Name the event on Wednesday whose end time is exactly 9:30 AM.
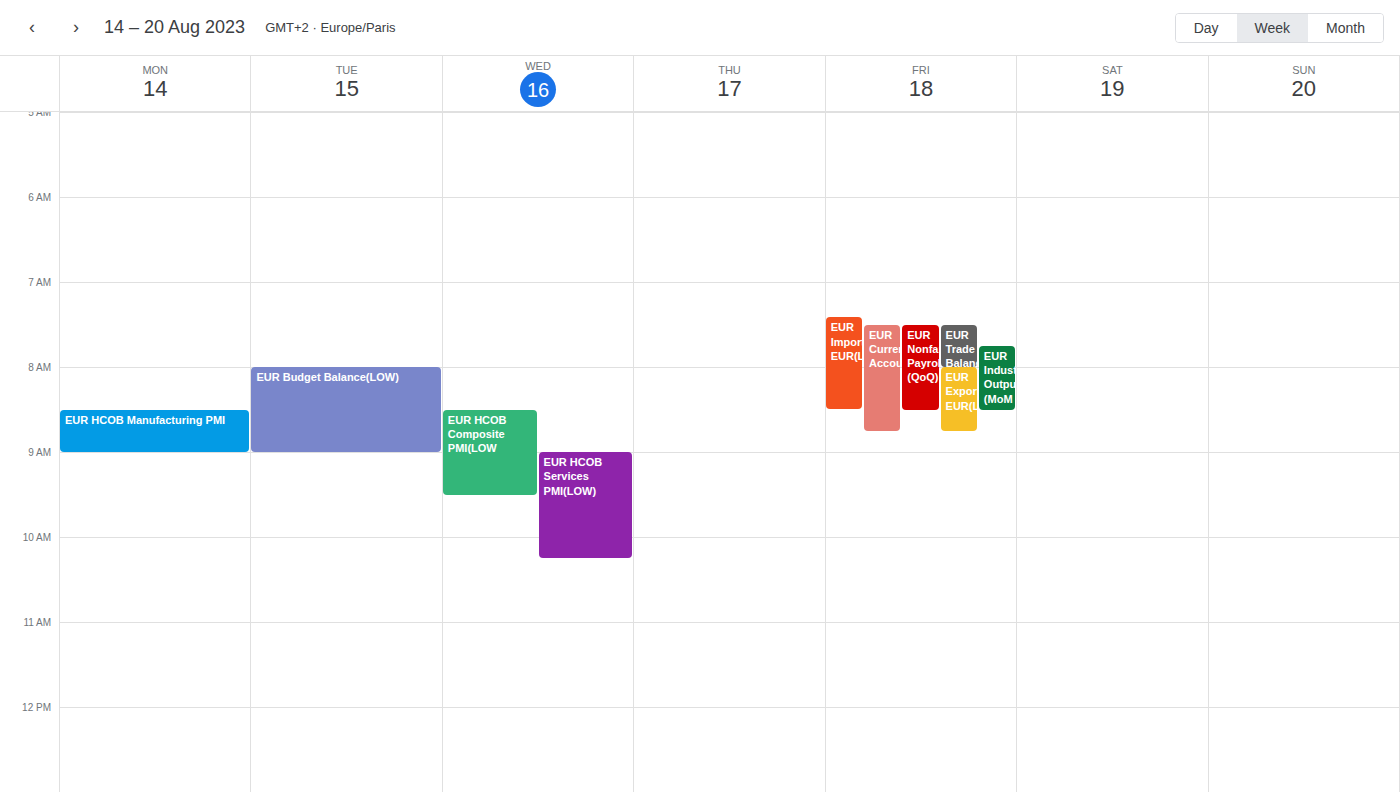
"EUR HCOB Composite PMI(LOW"